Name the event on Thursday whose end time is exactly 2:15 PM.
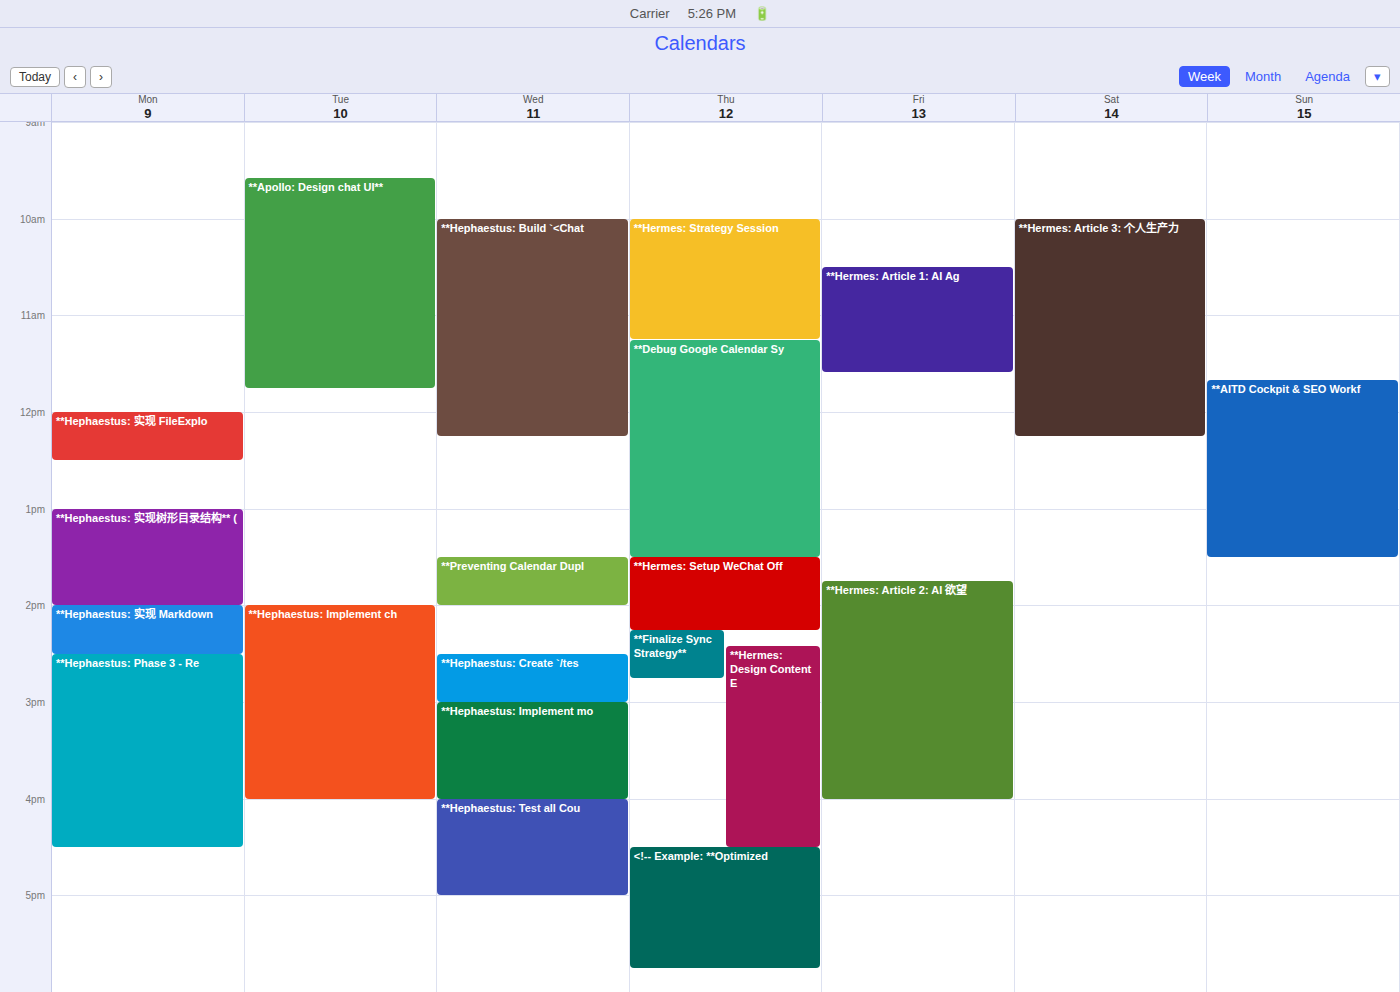
"**Hermes: Setup WeChat Off"